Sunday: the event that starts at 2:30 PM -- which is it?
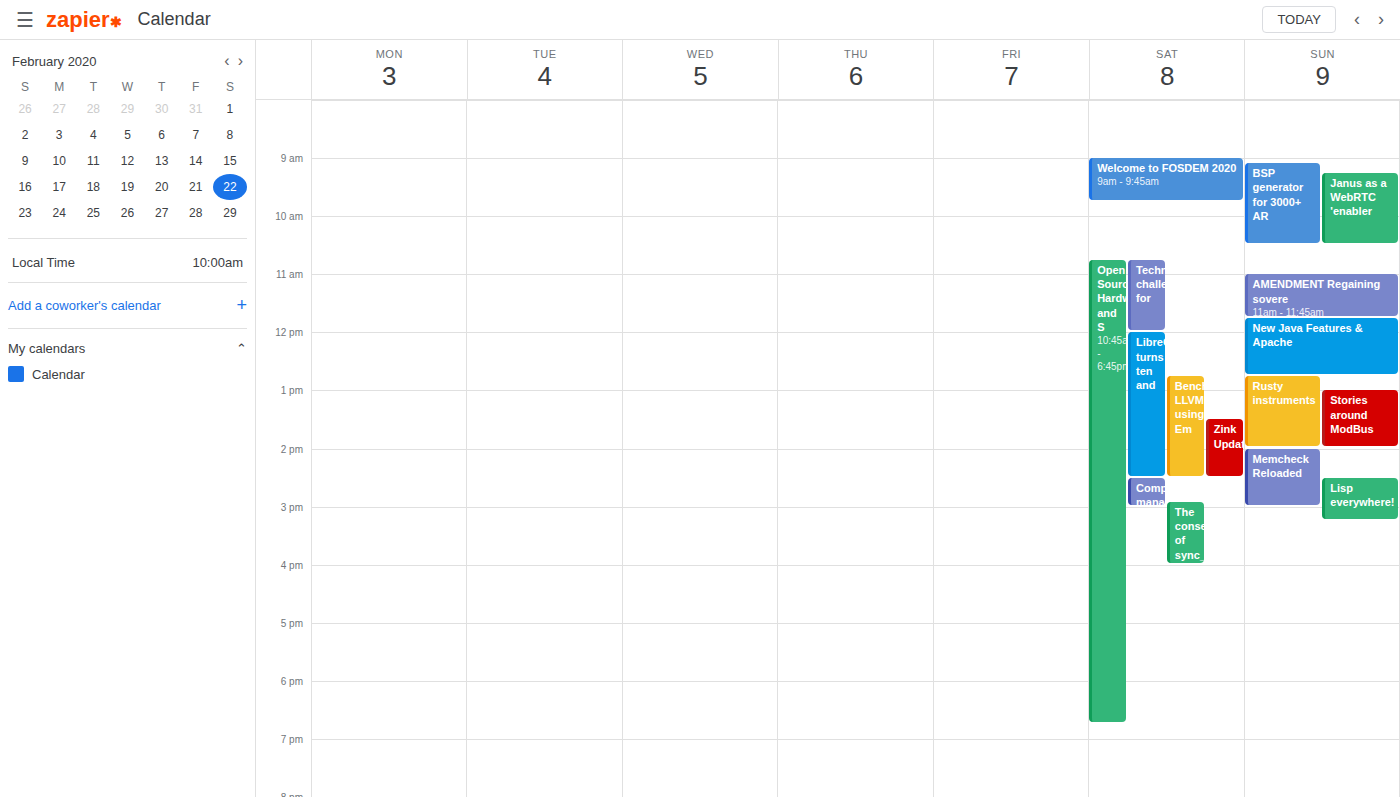
"Lisp everywhere!"